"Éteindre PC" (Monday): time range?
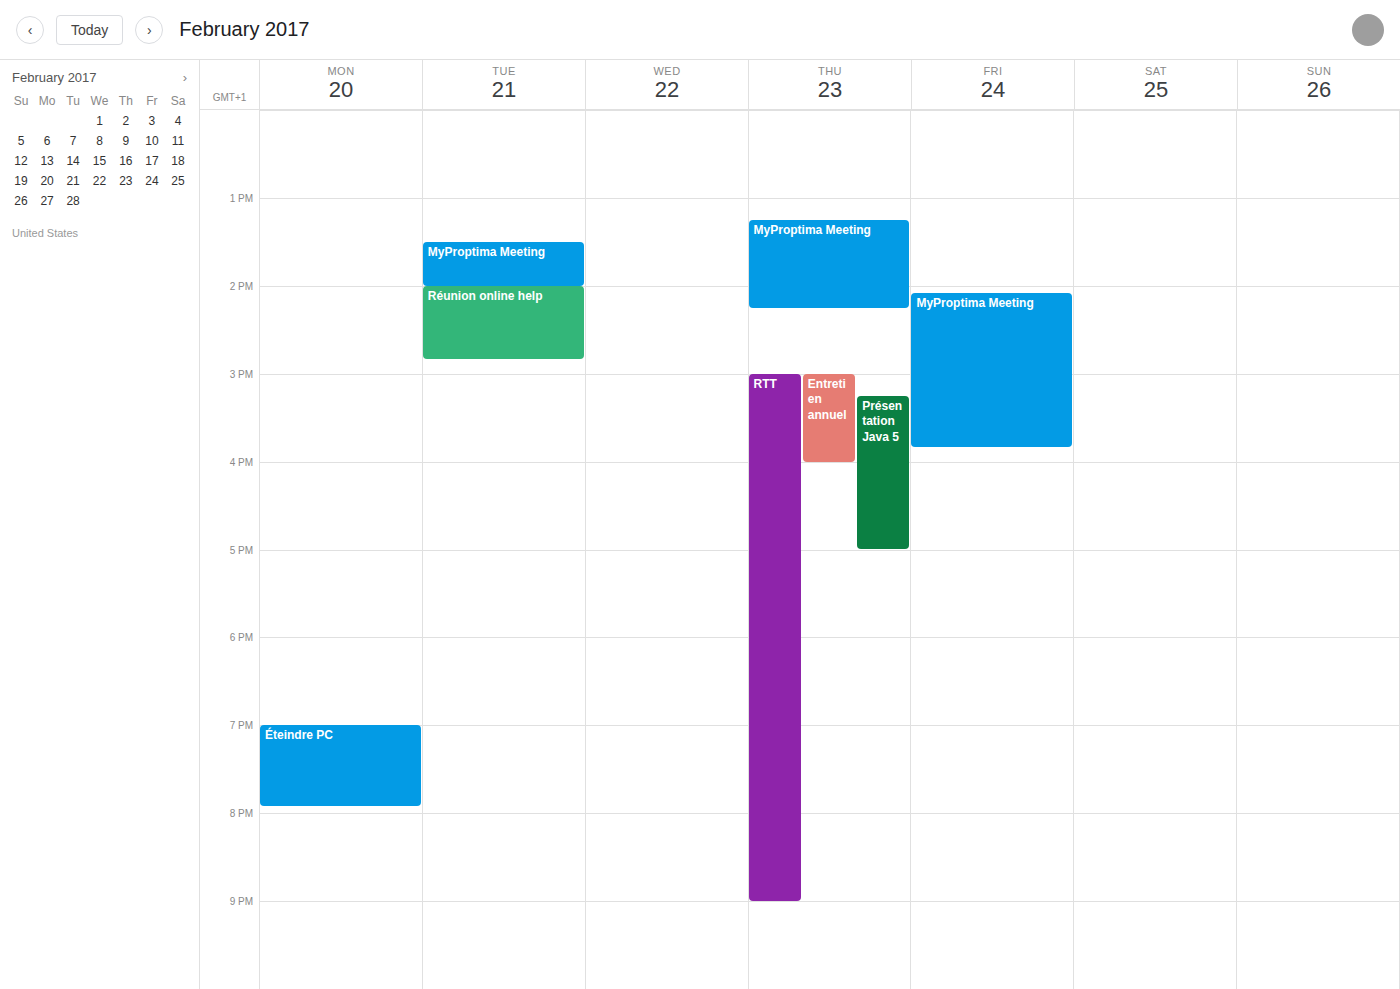
19:00 to 19:55